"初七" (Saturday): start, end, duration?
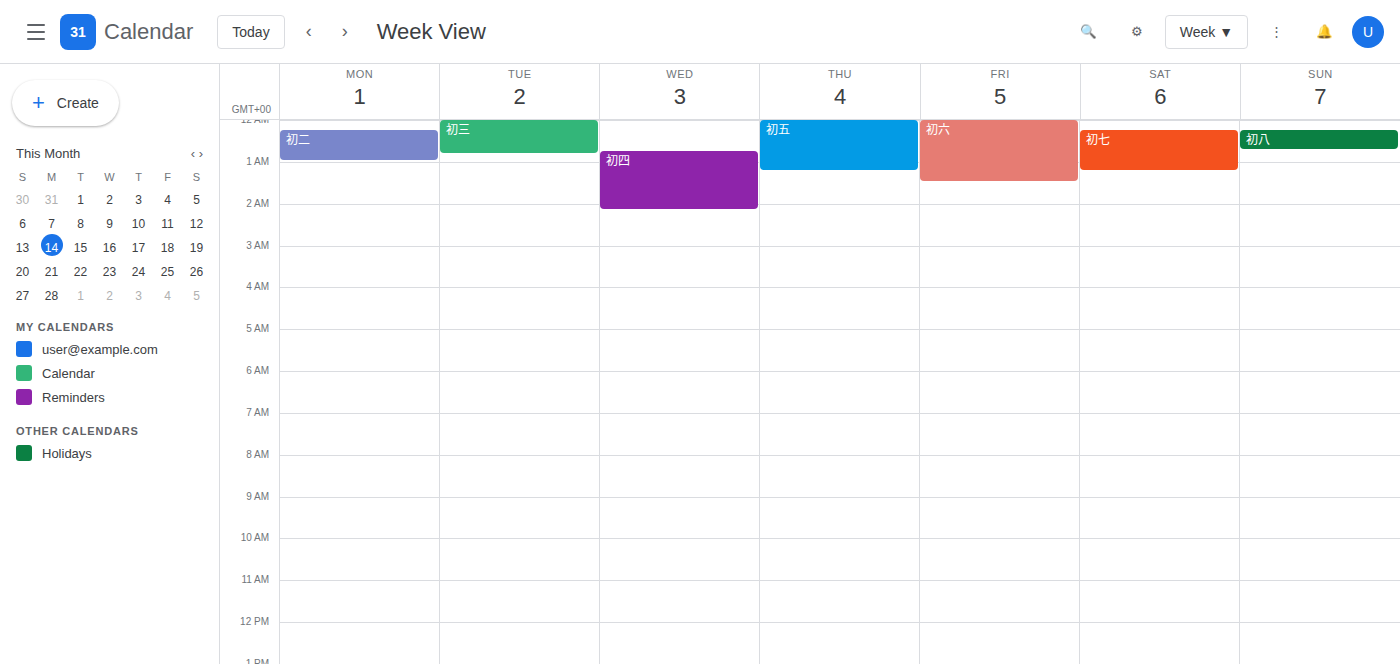
12:15 AM to 1:15 AM, 1 hour